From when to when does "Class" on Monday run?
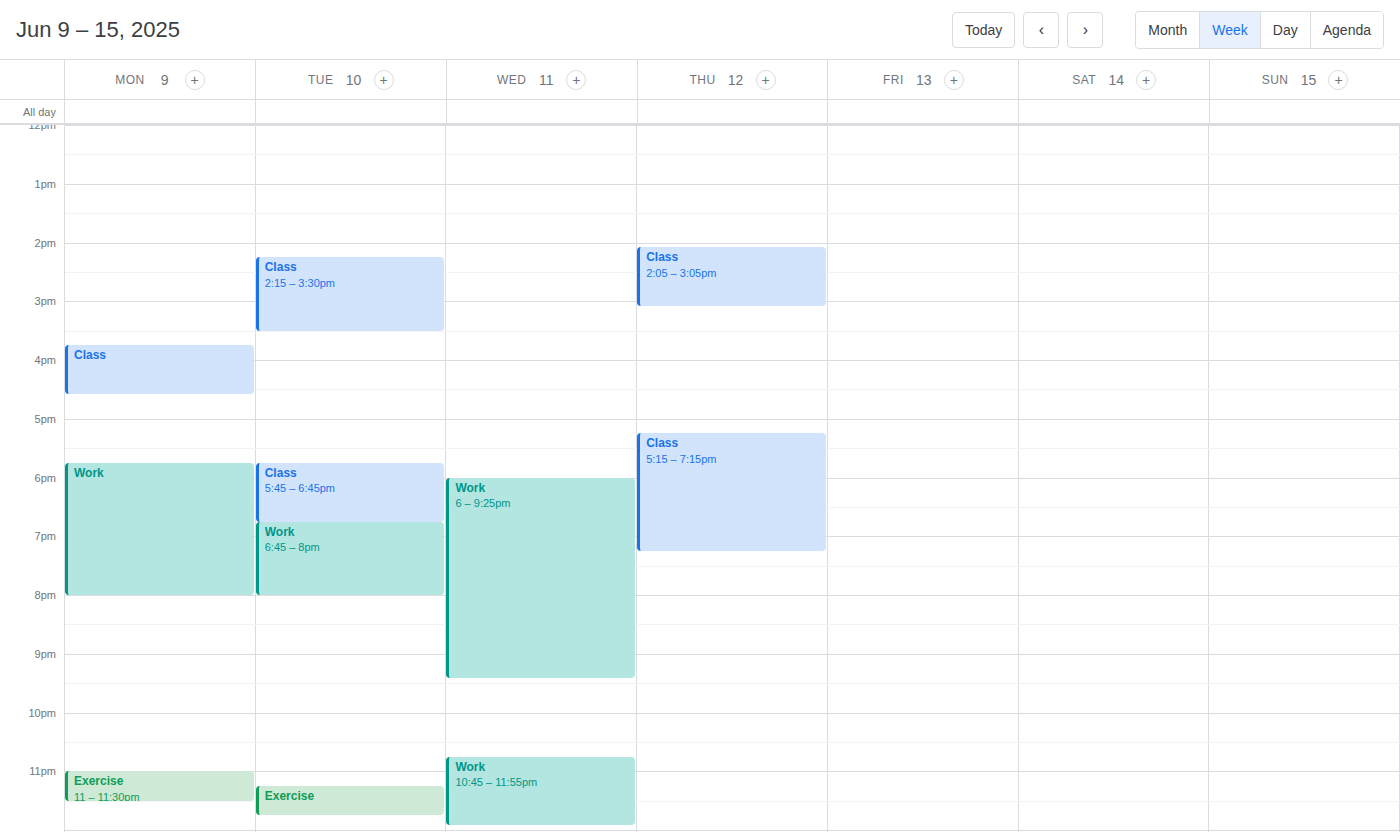
3:45 PM to 4:35 PM